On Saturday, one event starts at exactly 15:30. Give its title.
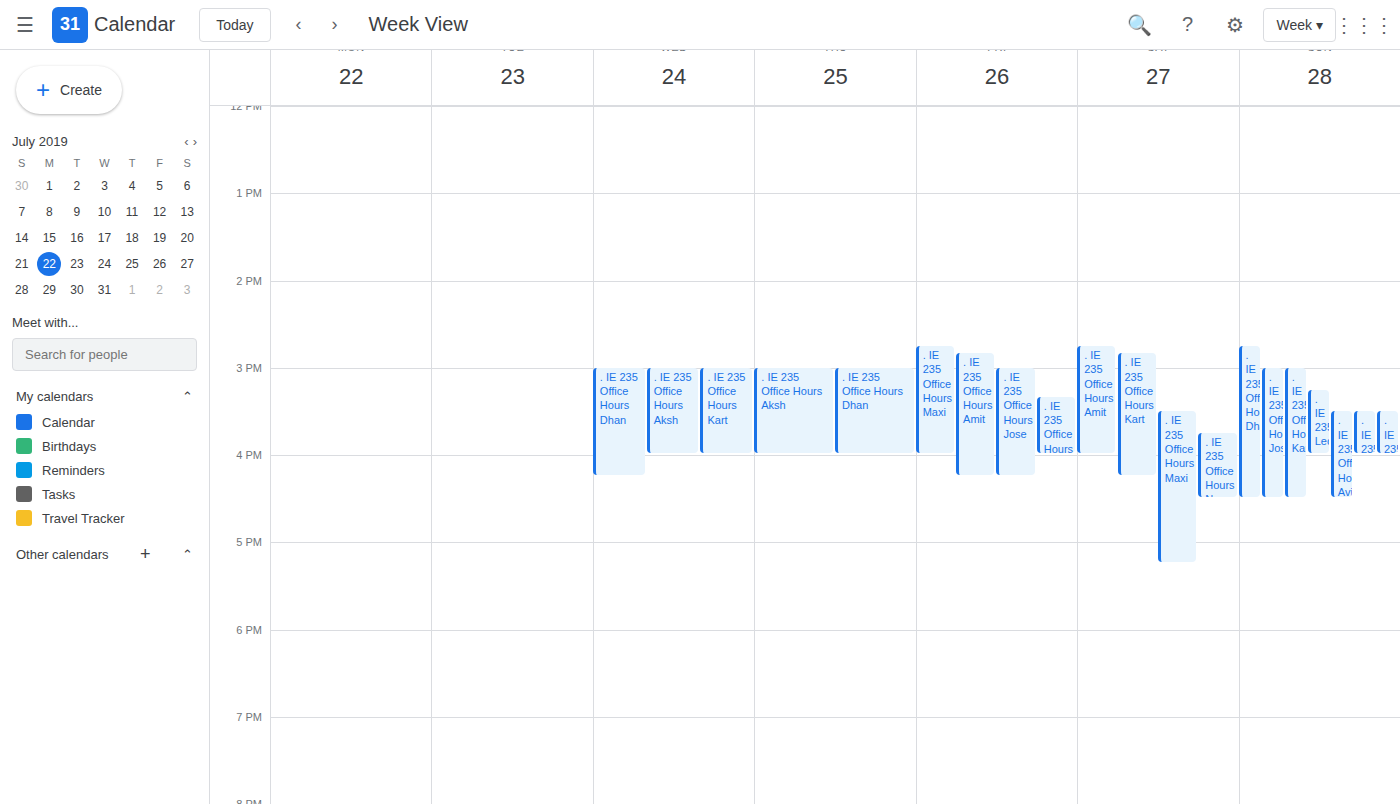
". IE 235 Office Hours Maxi"